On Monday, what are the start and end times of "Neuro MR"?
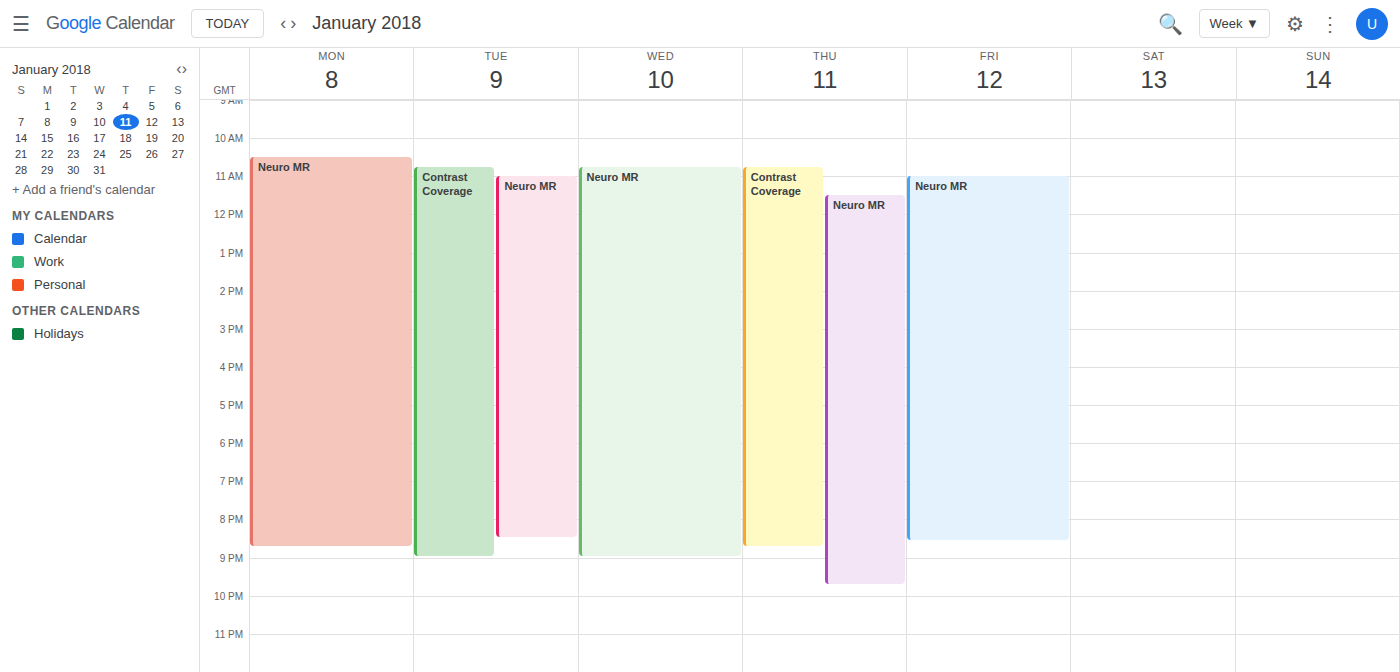
10:30 AM to 8:45 PM